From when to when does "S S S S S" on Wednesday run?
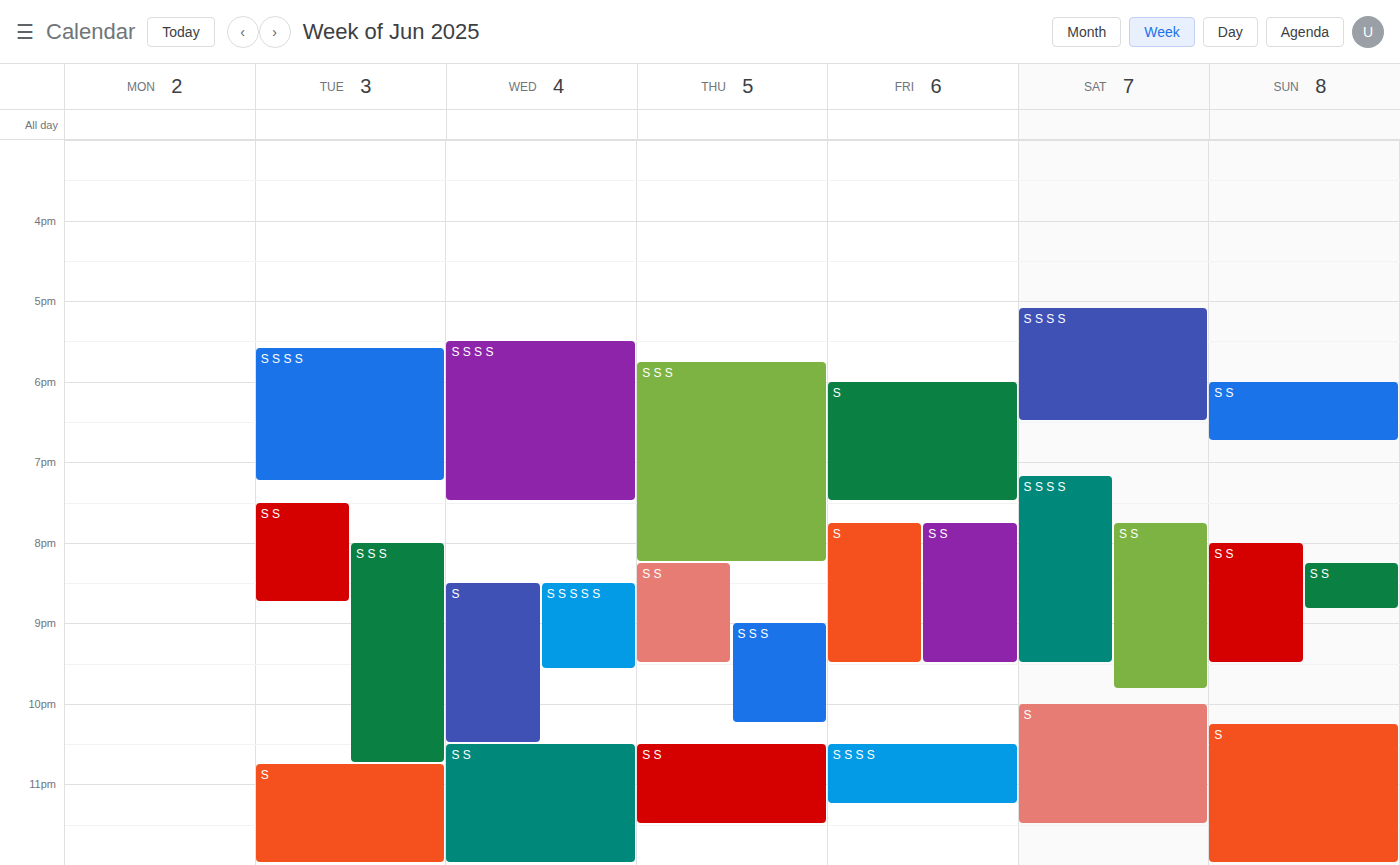
8:30 PM to 9:35 PM